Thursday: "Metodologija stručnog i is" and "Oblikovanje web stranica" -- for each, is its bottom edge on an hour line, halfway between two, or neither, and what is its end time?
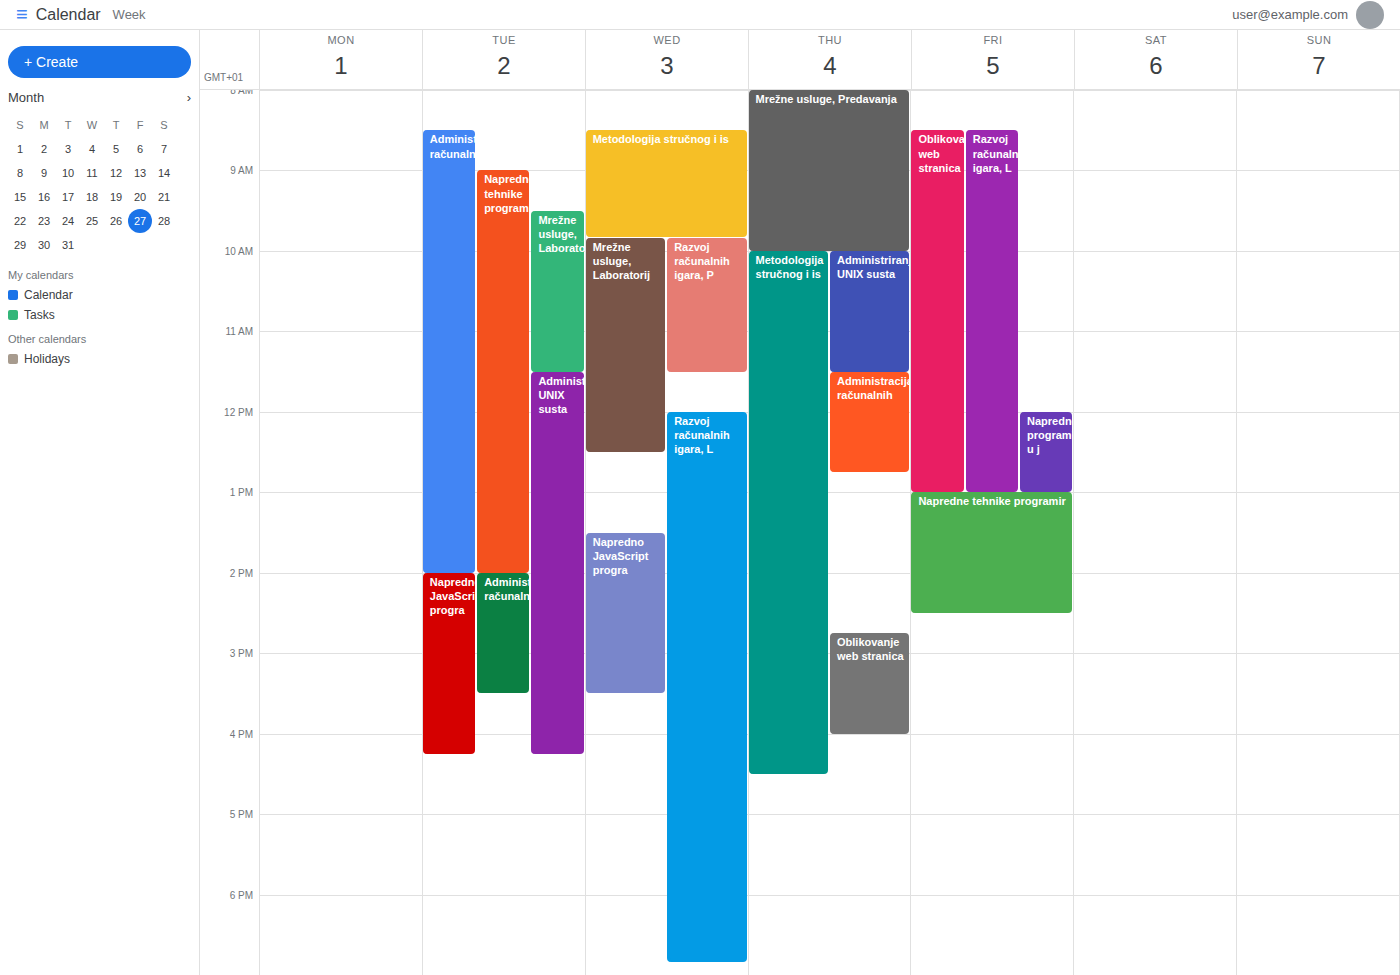
"Metodologija stručnog i is": 4:30 PM, halfway between the 4 PM and 5 PM lines. "Oblikovanje web stranica": 4:00 PM, exactly on the 4 PM line.